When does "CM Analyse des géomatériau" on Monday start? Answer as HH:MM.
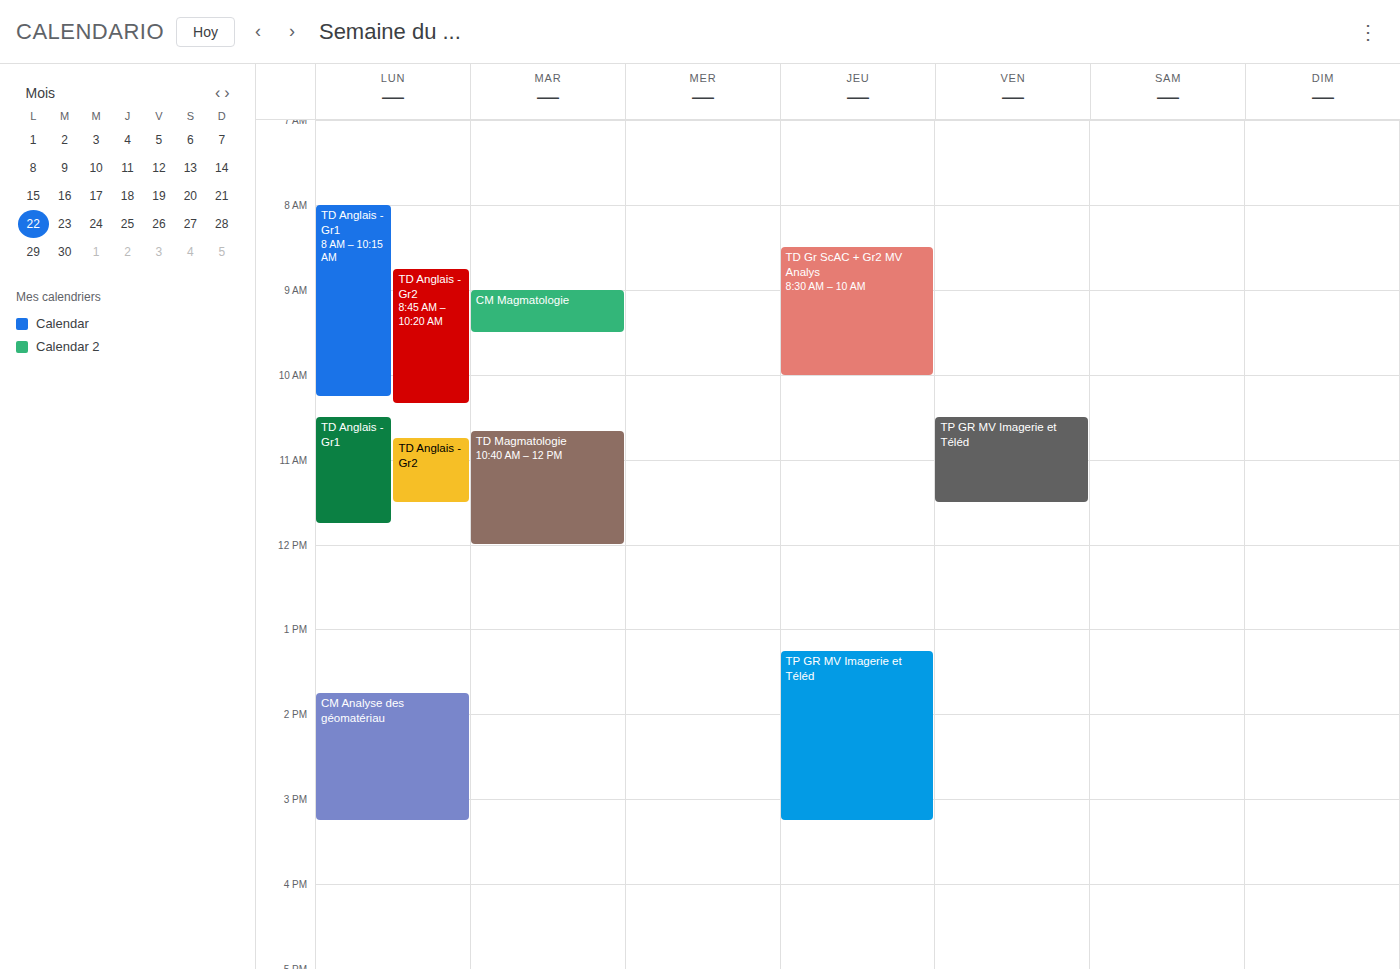
13:45